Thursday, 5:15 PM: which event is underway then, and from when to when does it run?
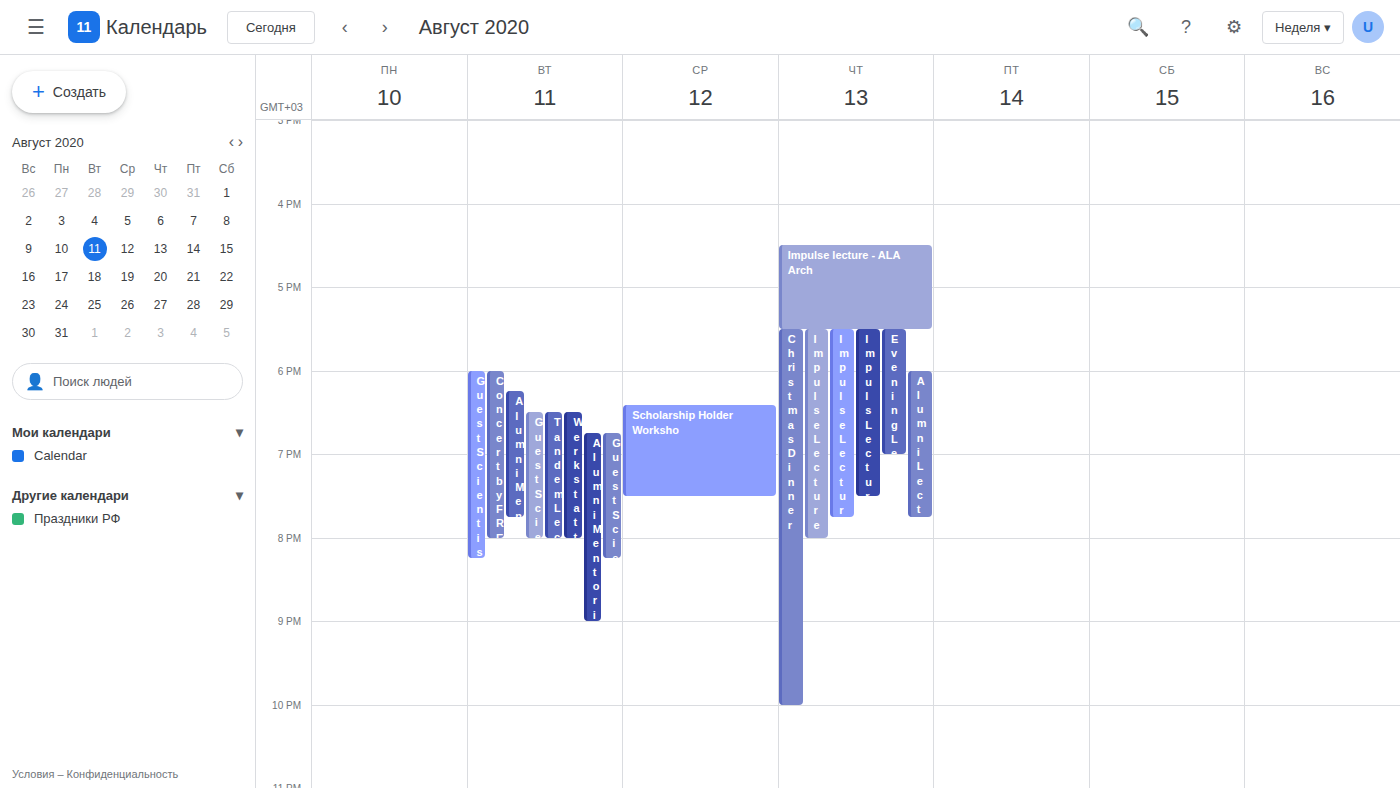
"Impulse lecture - ALA Arch", 4:30 PM to 5:30 PM